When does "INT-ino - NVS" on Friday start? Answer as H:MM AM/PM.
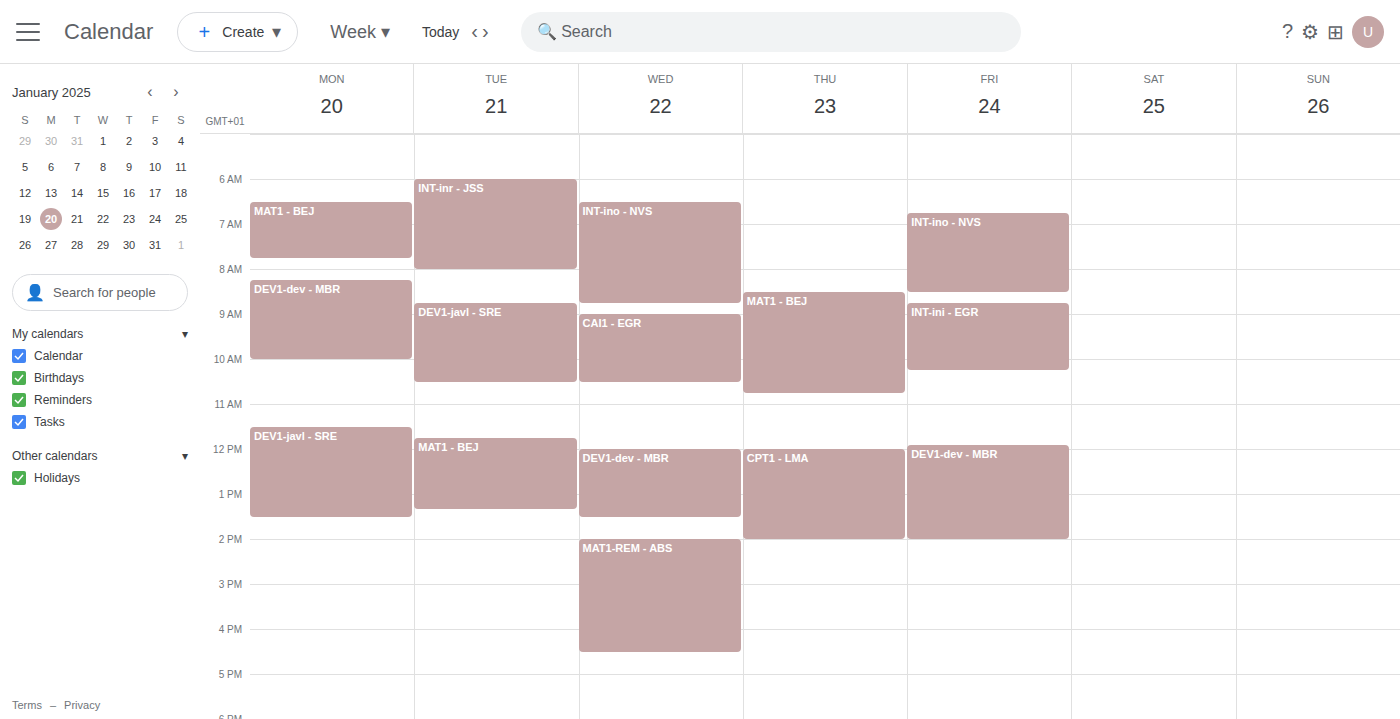
6:45 AM